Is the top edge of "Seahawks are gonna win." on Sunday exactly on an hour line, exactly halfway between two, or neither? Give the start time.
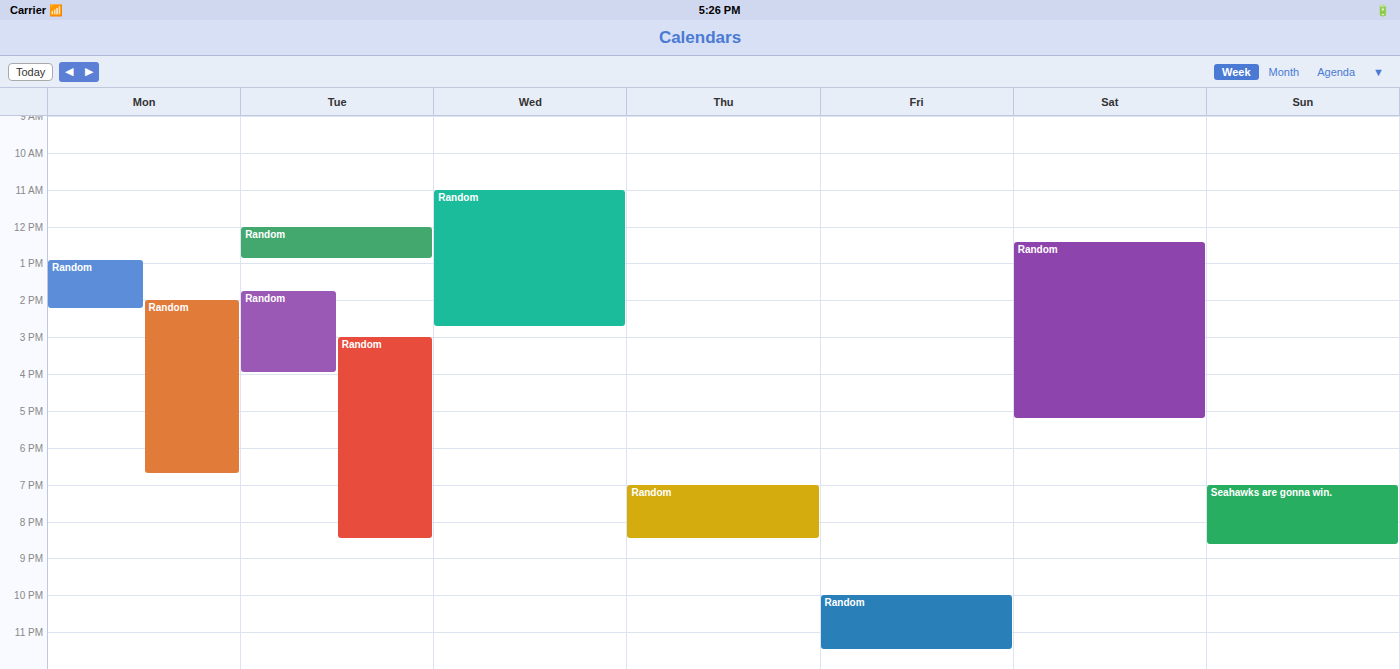
7:00 PM -- exactly on the 7 PM line.